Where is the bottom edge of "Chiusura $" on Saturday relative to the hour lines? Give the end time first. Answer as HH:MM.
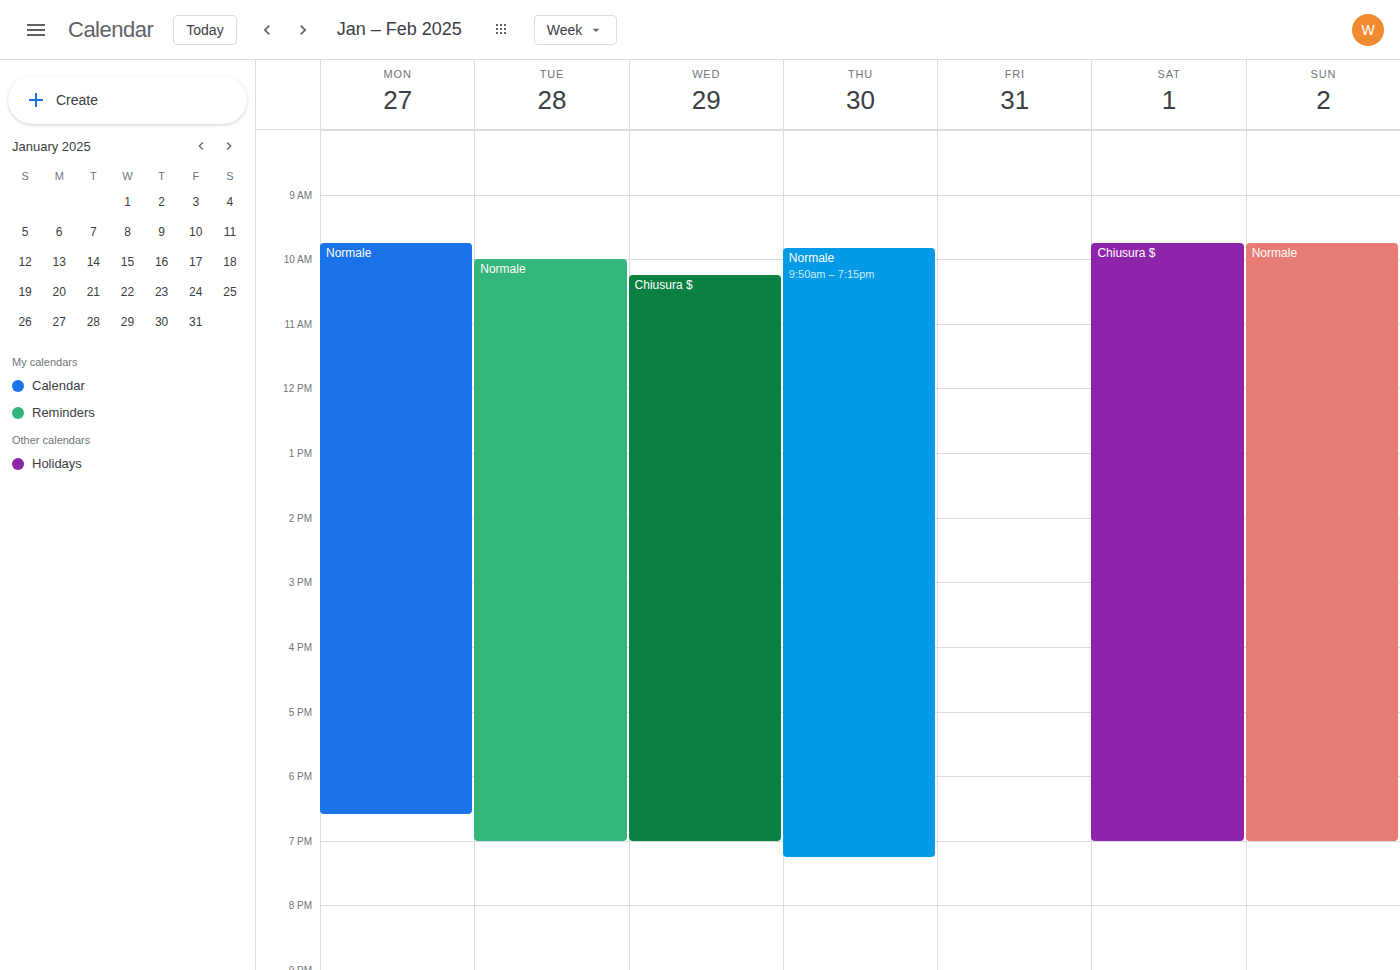
19:00 -- exactly on the 19:00 line.